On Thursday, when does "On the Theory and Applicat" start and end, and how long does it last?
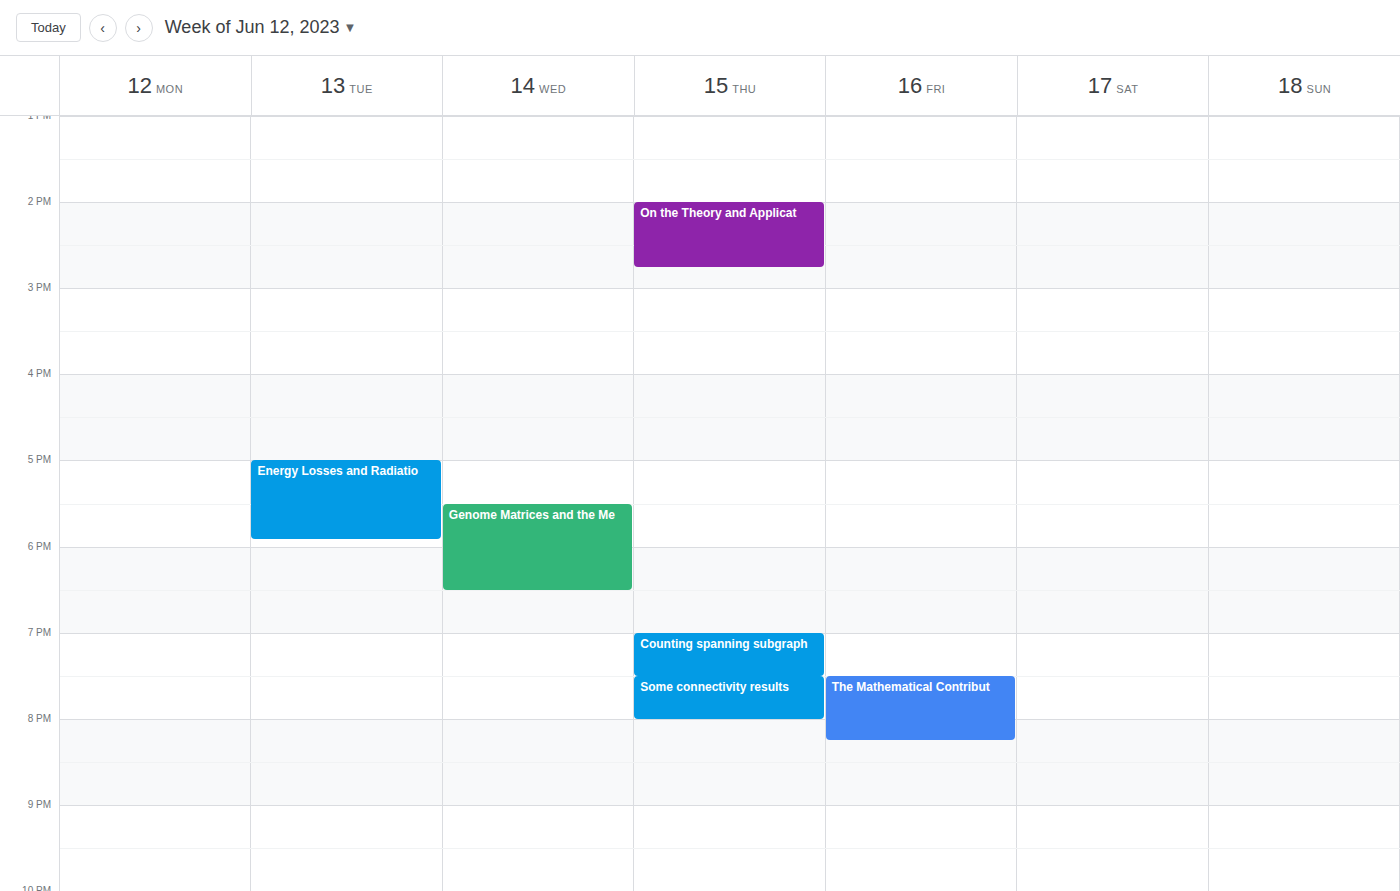
2:00 PM to 2:45 PM, 45 minutes